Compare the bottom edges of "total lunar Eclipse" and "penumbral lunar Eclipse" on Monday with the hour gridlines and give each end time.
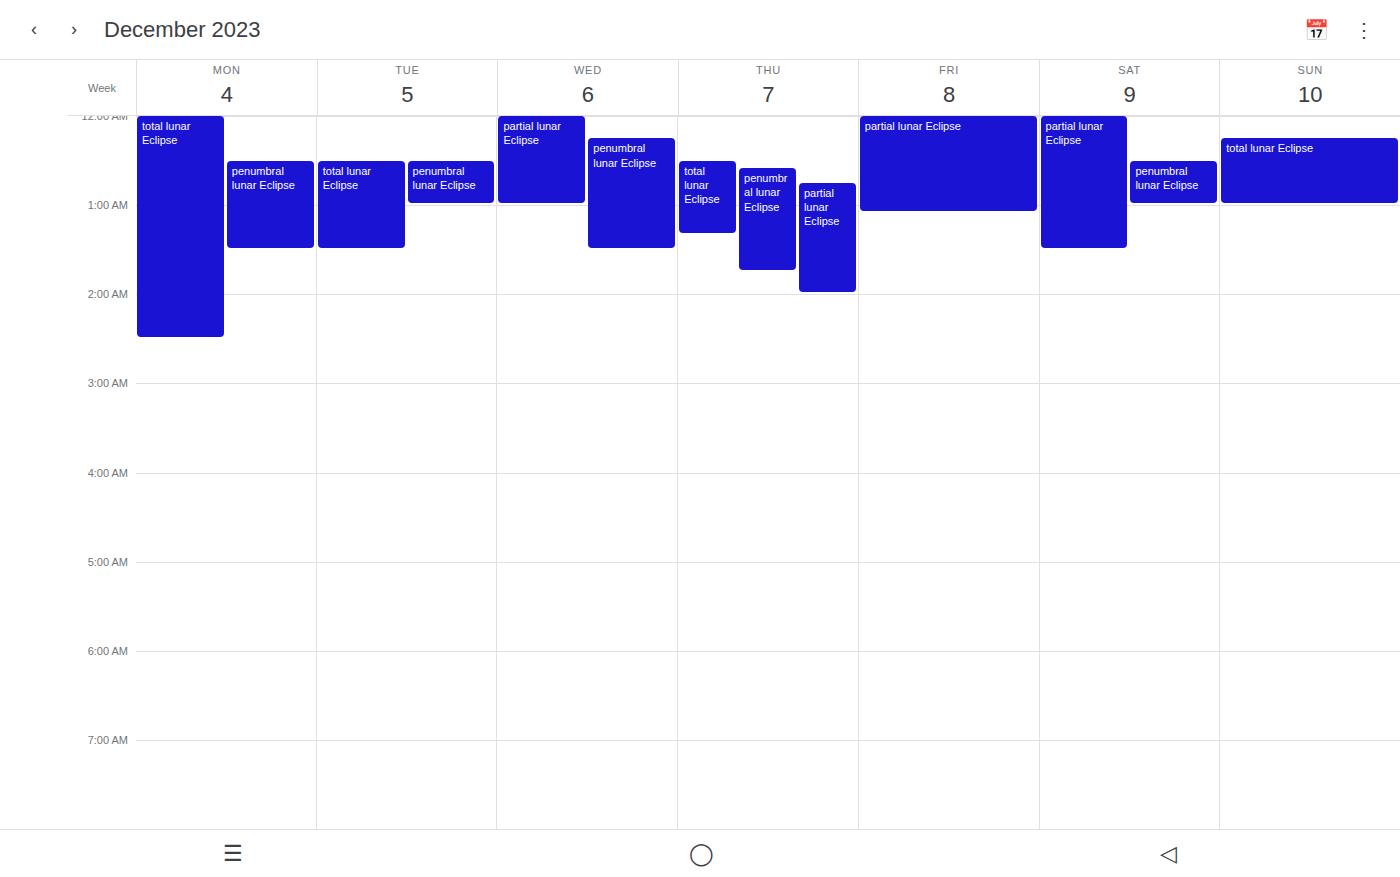
"total lunar Eclipse": 2:30 AM, halfway between the 2 AM and 3 AM lines. "penumbral lunar Eclipse": 1:30 AM, halfway between the 1 AM and 2 AM lines.